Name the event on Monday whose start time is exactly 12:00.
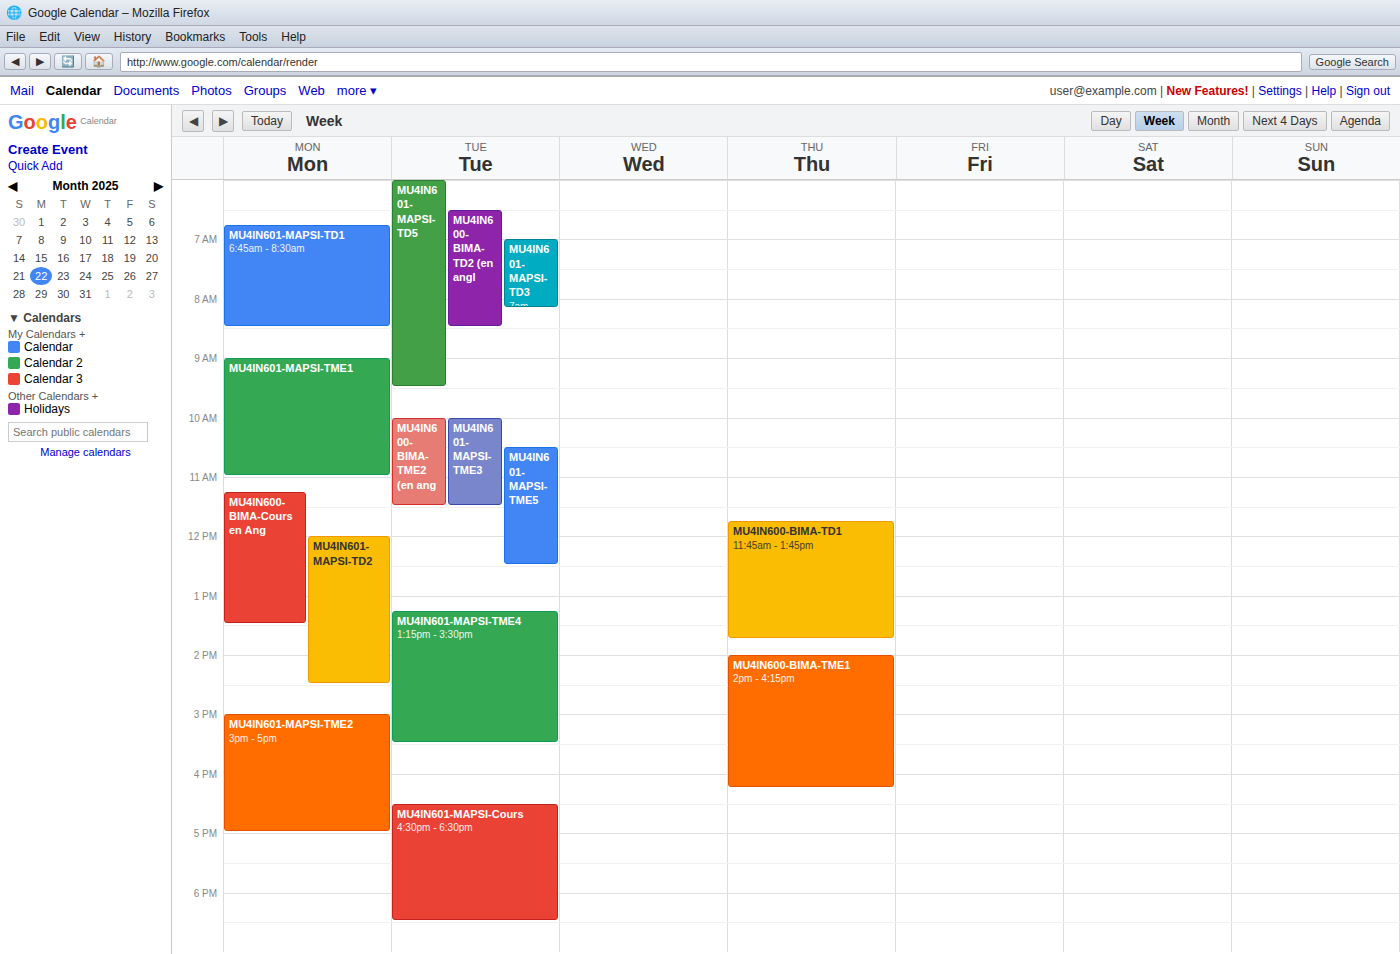
"MU4IN601-MAPSI-TD2"